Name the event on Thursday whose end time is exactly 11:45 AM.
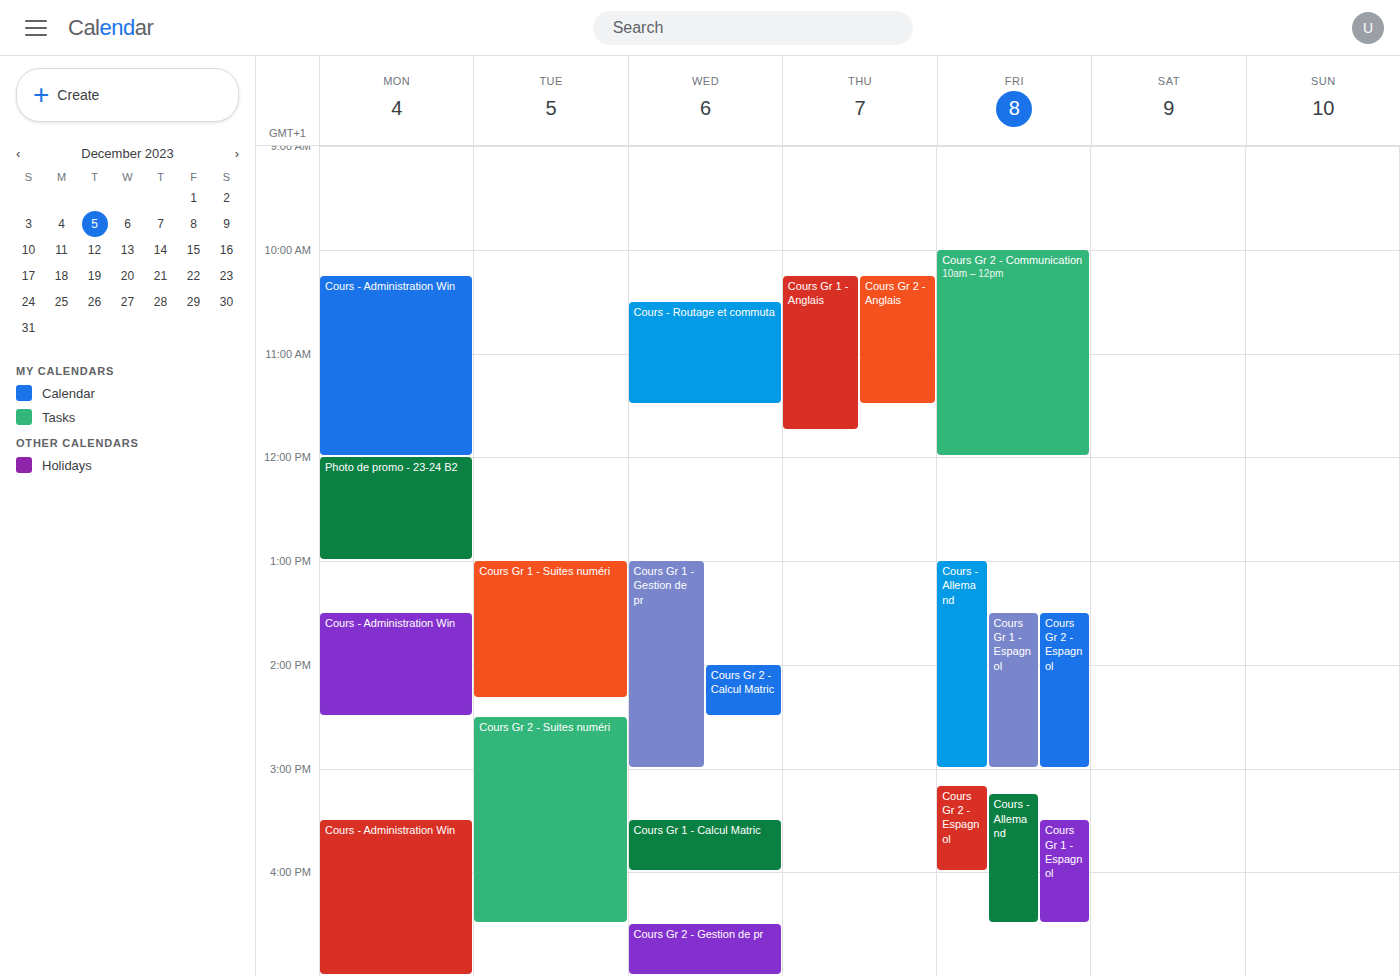
"Cours Gr 1 - Anglais"